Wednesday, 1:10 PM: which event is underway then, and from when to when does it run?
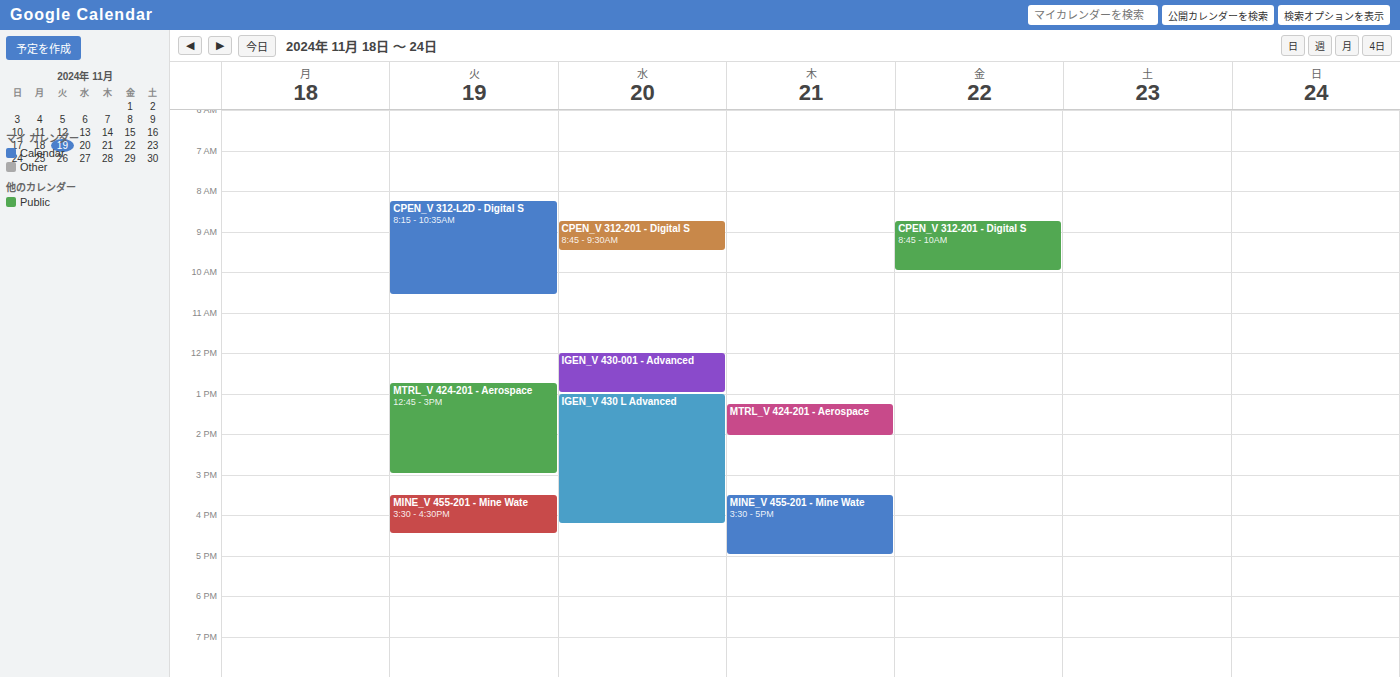
"IGEN_V 430 L Advanced", 1:00 PM to 4:15 PM